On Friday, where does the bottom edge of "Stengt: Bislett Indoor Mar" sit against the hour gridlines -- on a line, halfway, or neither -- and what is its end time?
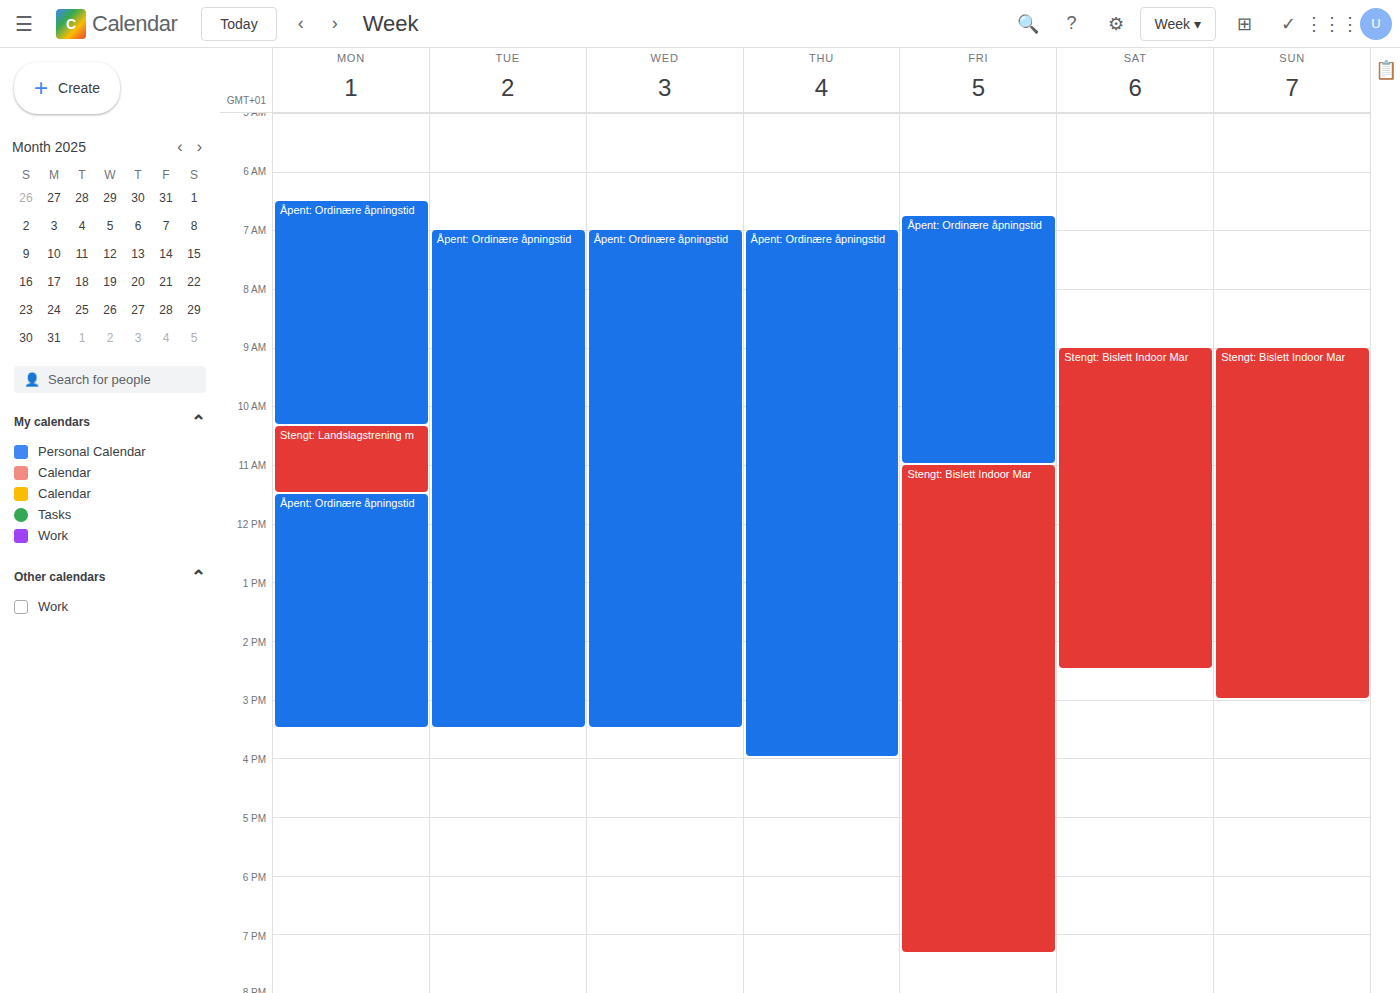
7:20 PM -- neither: 20 minutes below the 7 PM line and 40 minutes above the 8 PM line.